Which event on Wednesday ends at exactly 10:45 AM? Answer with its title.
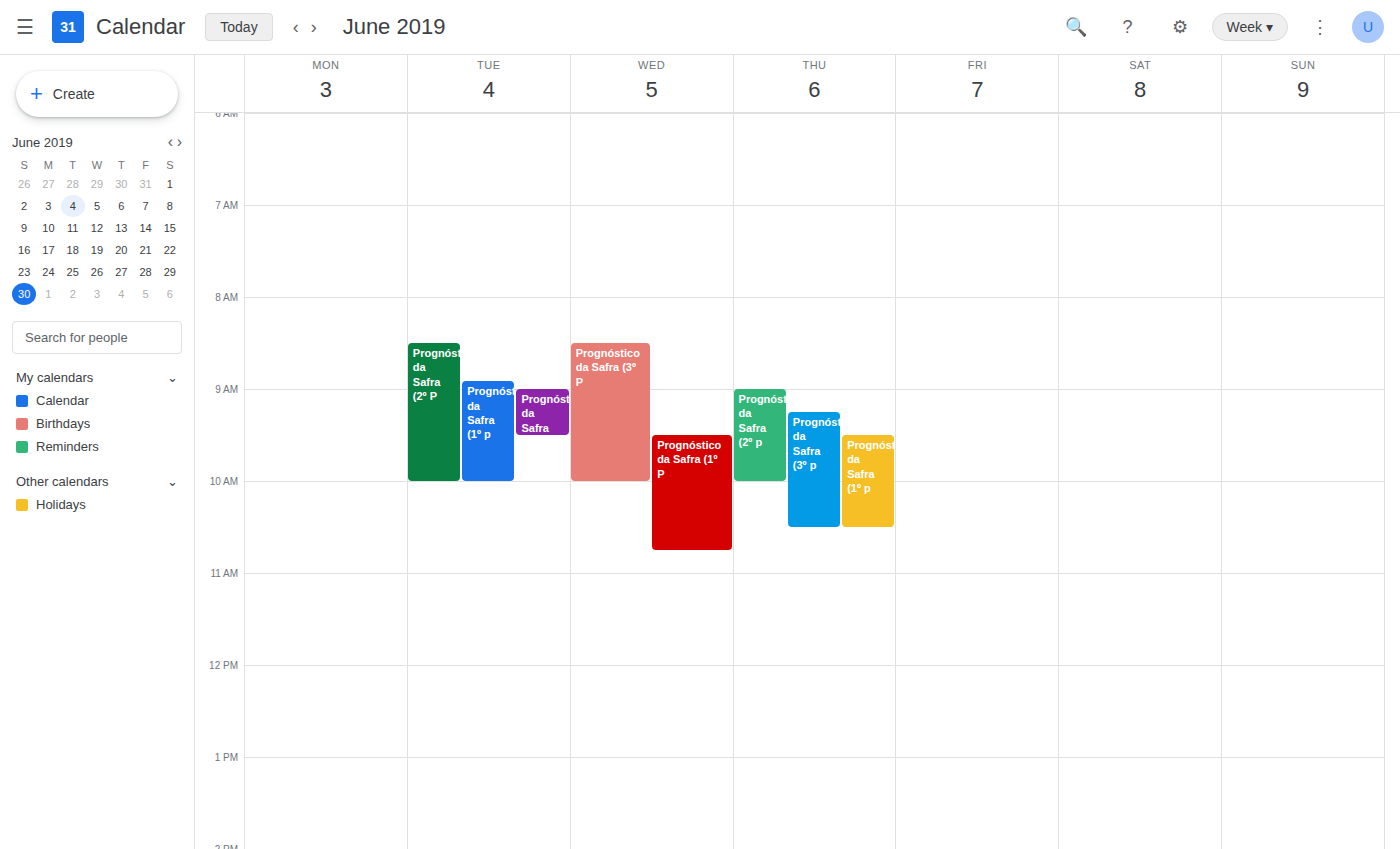
"Prognóstico da Safra (1º P"